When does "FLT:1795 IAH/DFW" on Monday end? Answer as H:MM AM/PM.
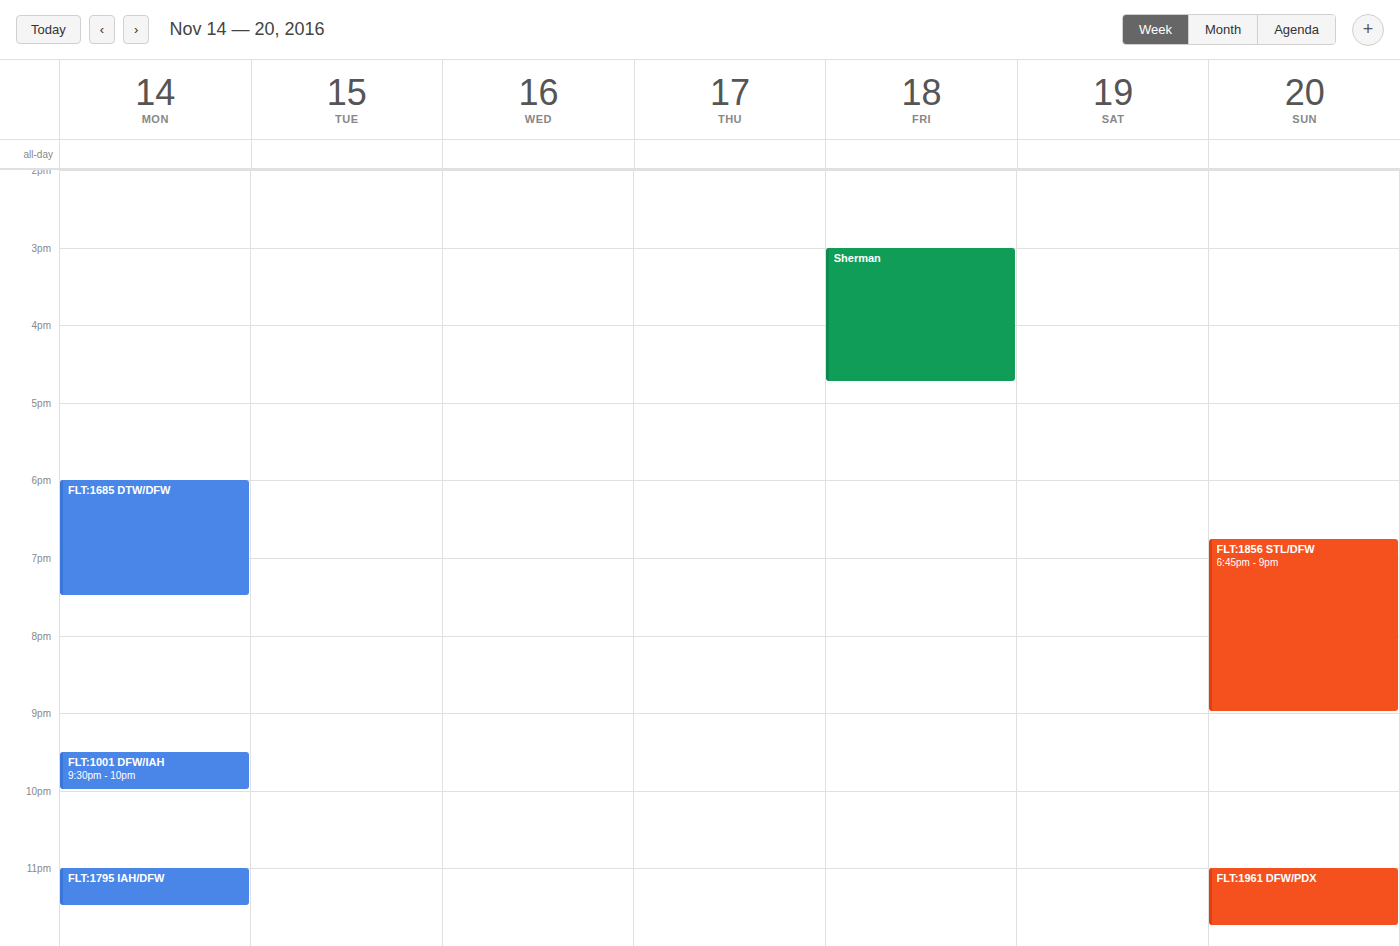
11:30 PM